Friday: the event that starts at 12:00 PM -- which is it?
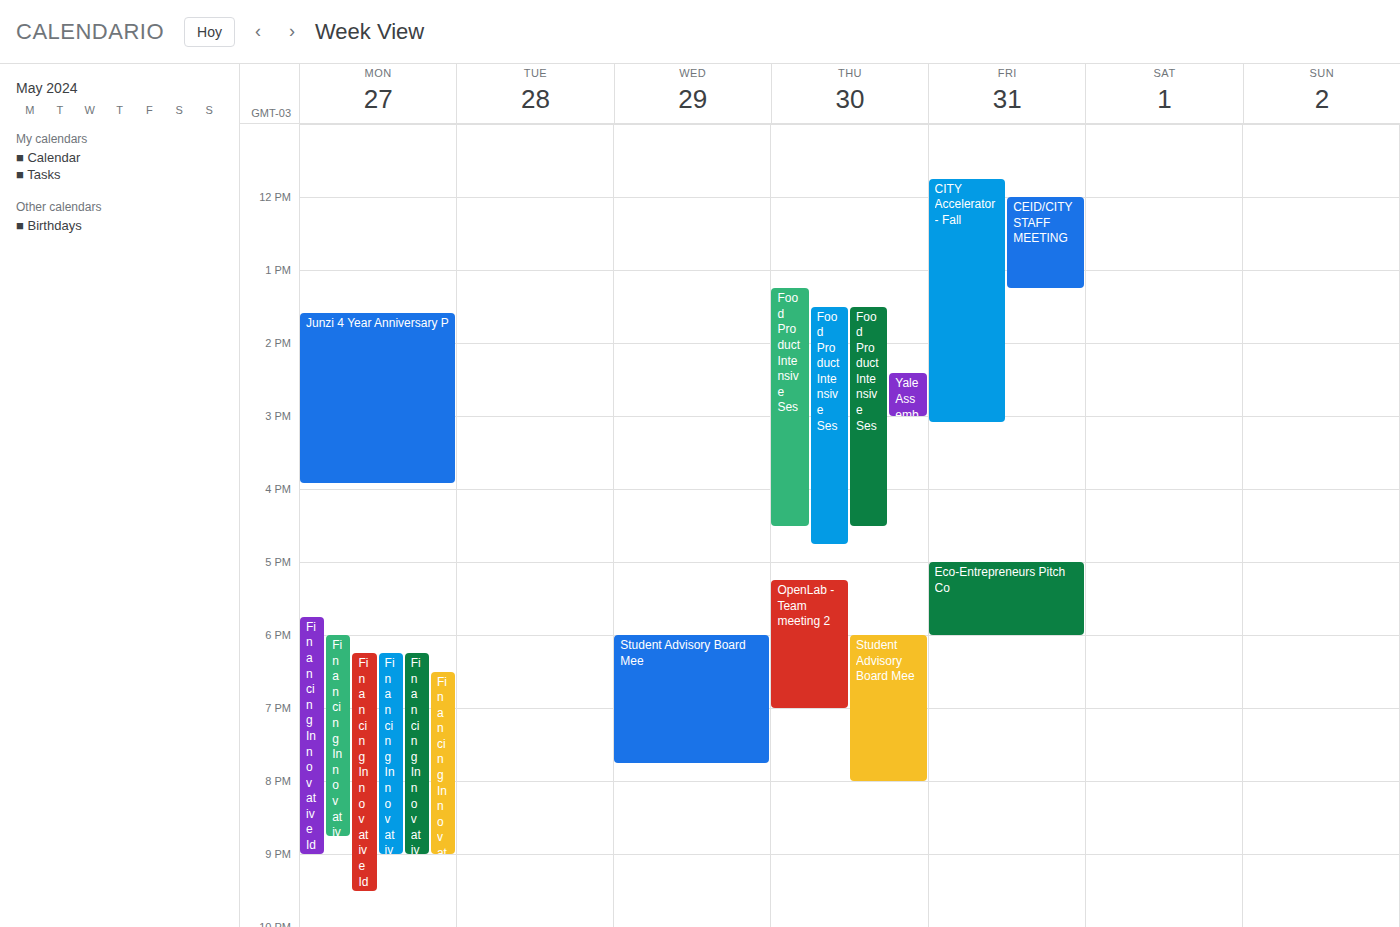
"CEID/CITY STAFF MEETING"